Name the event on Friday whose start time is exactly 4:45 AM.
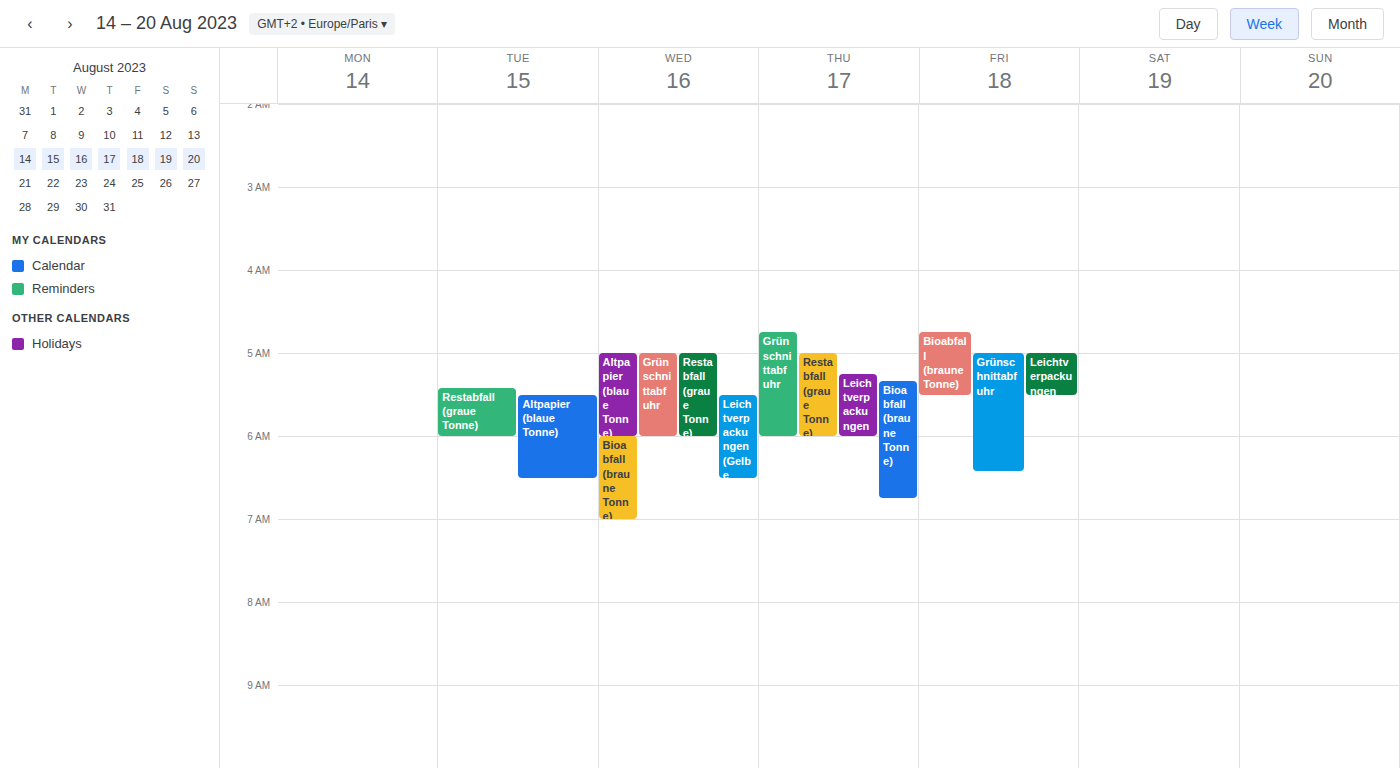
"Bioabfall (braune Tonne)"